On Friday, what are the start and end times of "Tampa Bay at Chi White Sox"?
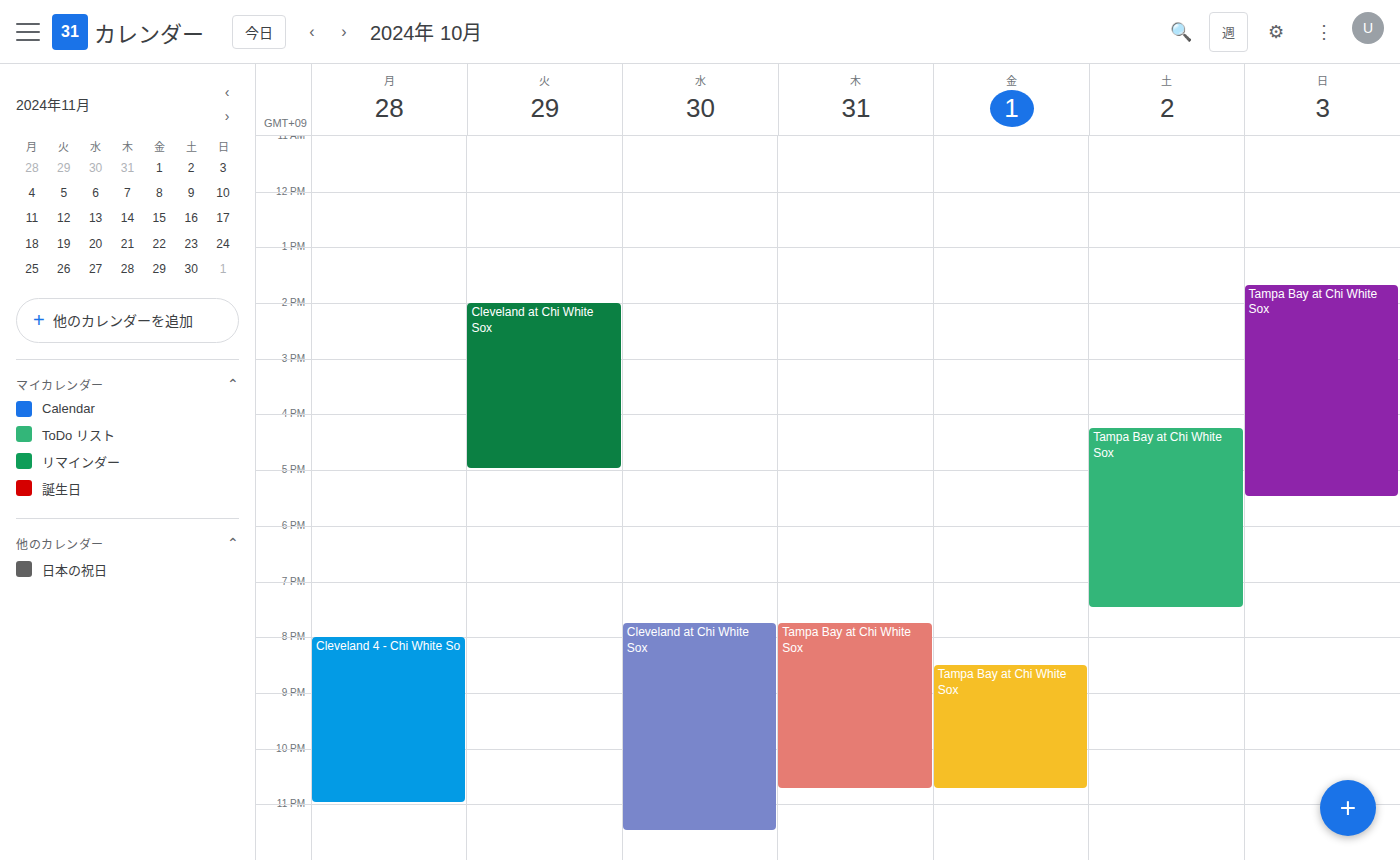
8:30 PM to 10:45 PM